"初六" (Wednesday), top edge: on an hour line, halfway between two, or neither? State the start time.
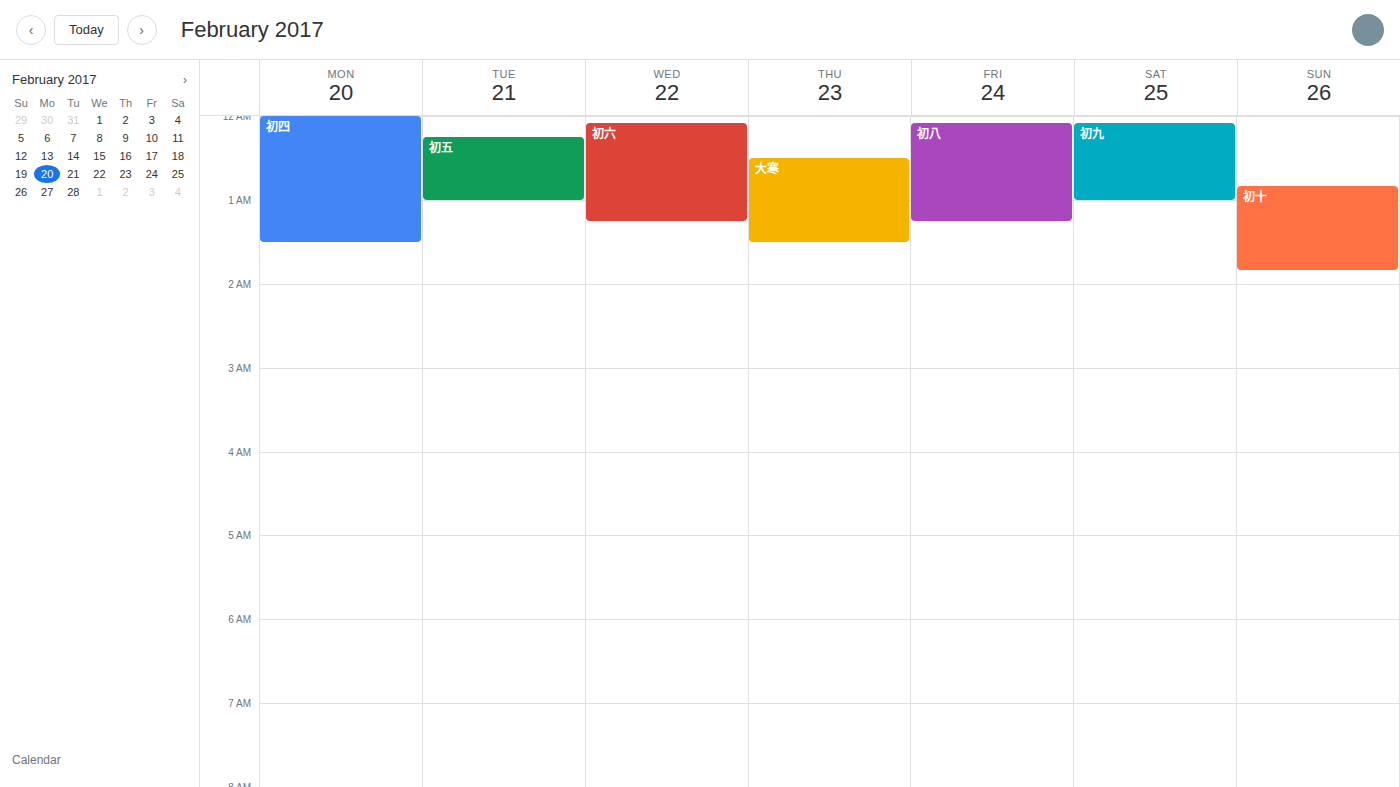
12:05 AM -- neither: 5 minutes below the 12 AM line and 55 minutes above the 1 AM line.